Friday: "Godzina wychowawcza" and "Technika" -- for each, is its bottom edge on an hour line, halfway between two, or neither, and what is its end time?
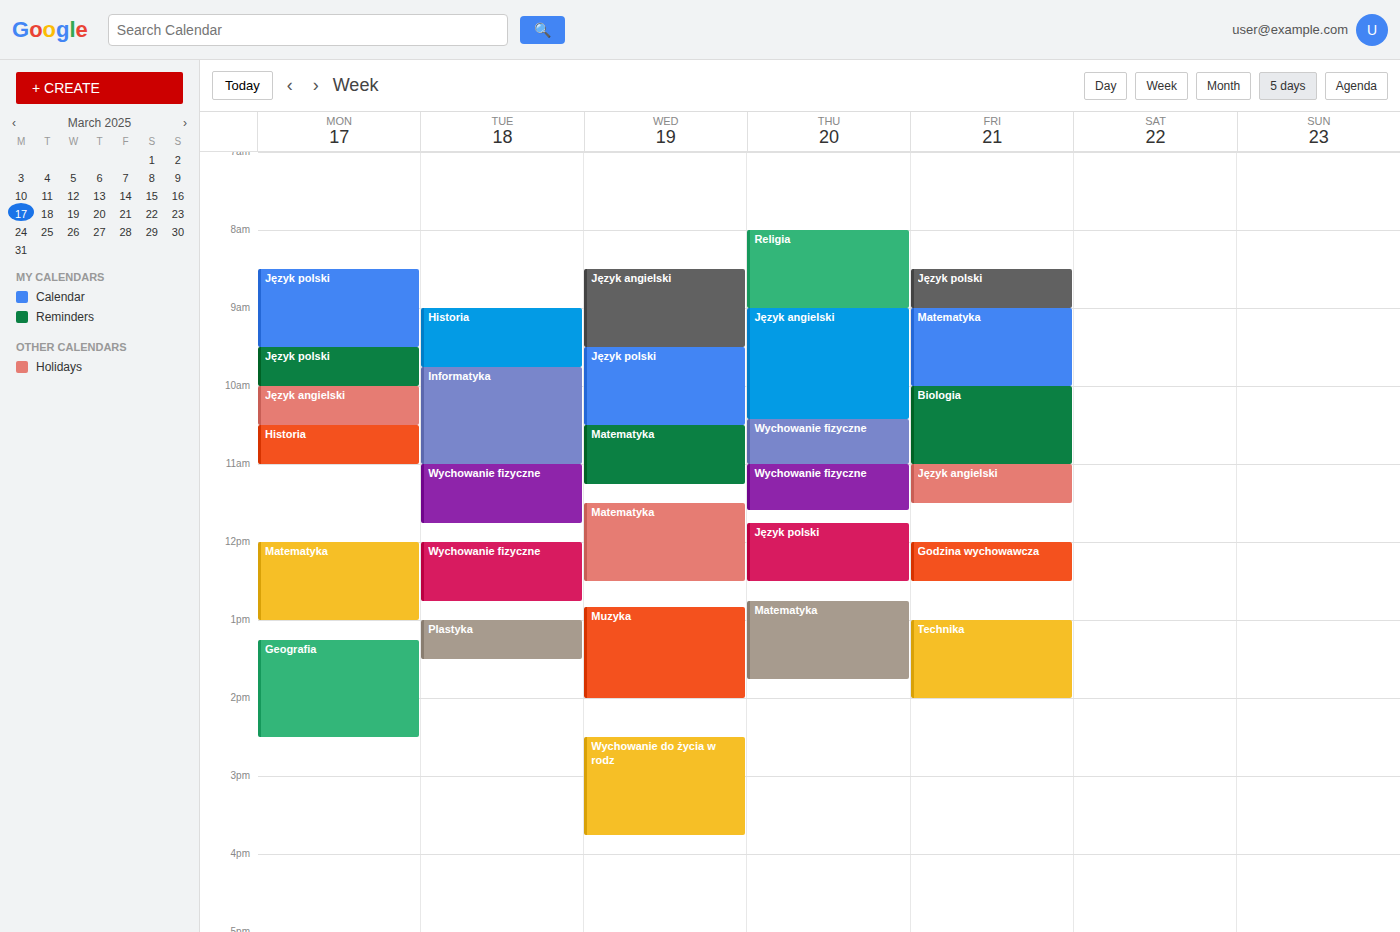
"Godzina wychowawcza": 12:30 PM, halfway between the 12 PM and 1 PM lines. "Technika": 2:00 PM, exactly on the 2 PM line.